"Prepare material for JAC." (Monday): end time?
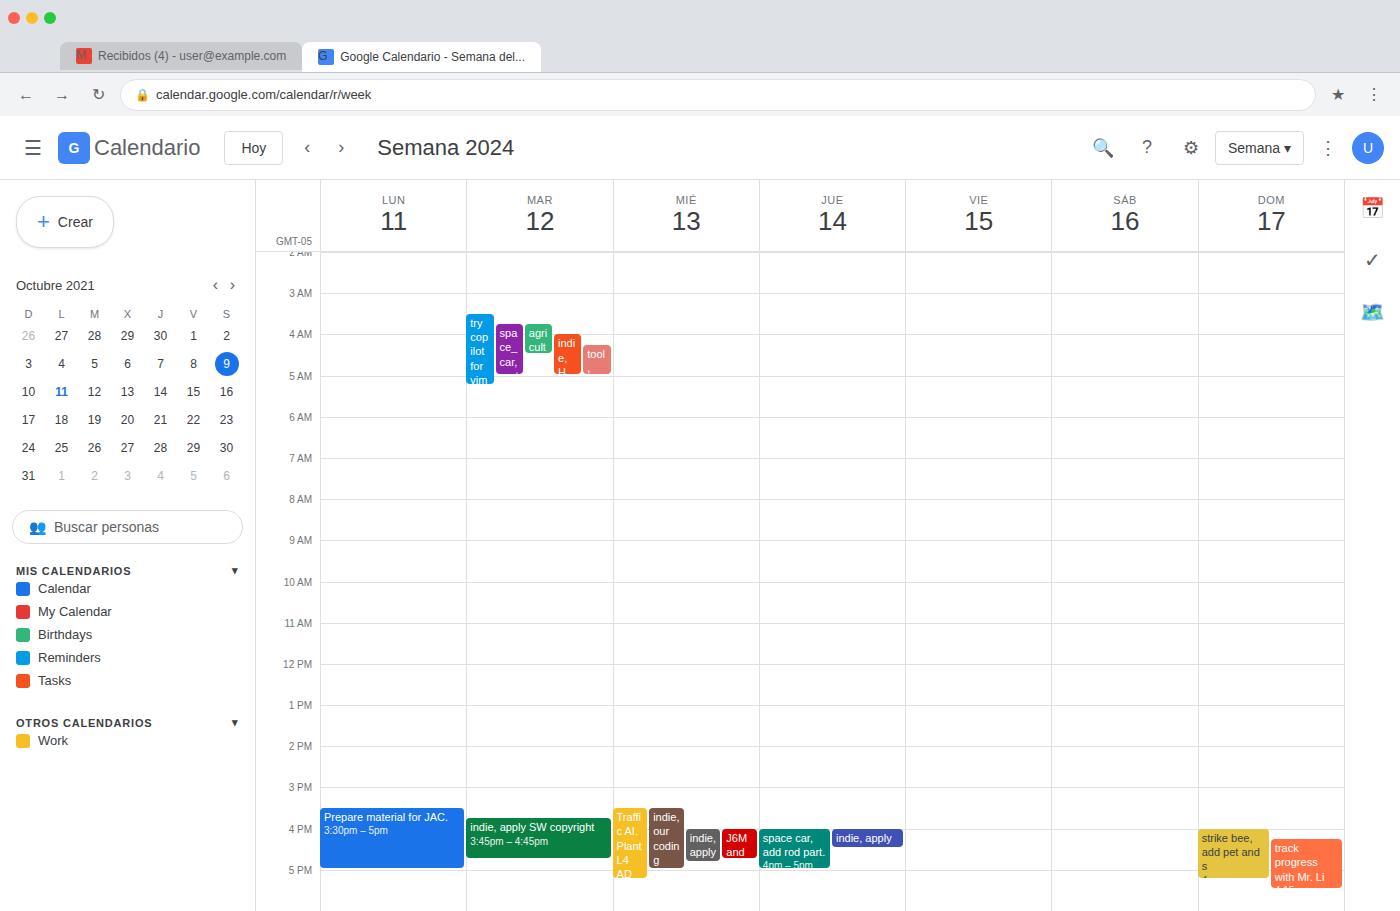
5:00 PM